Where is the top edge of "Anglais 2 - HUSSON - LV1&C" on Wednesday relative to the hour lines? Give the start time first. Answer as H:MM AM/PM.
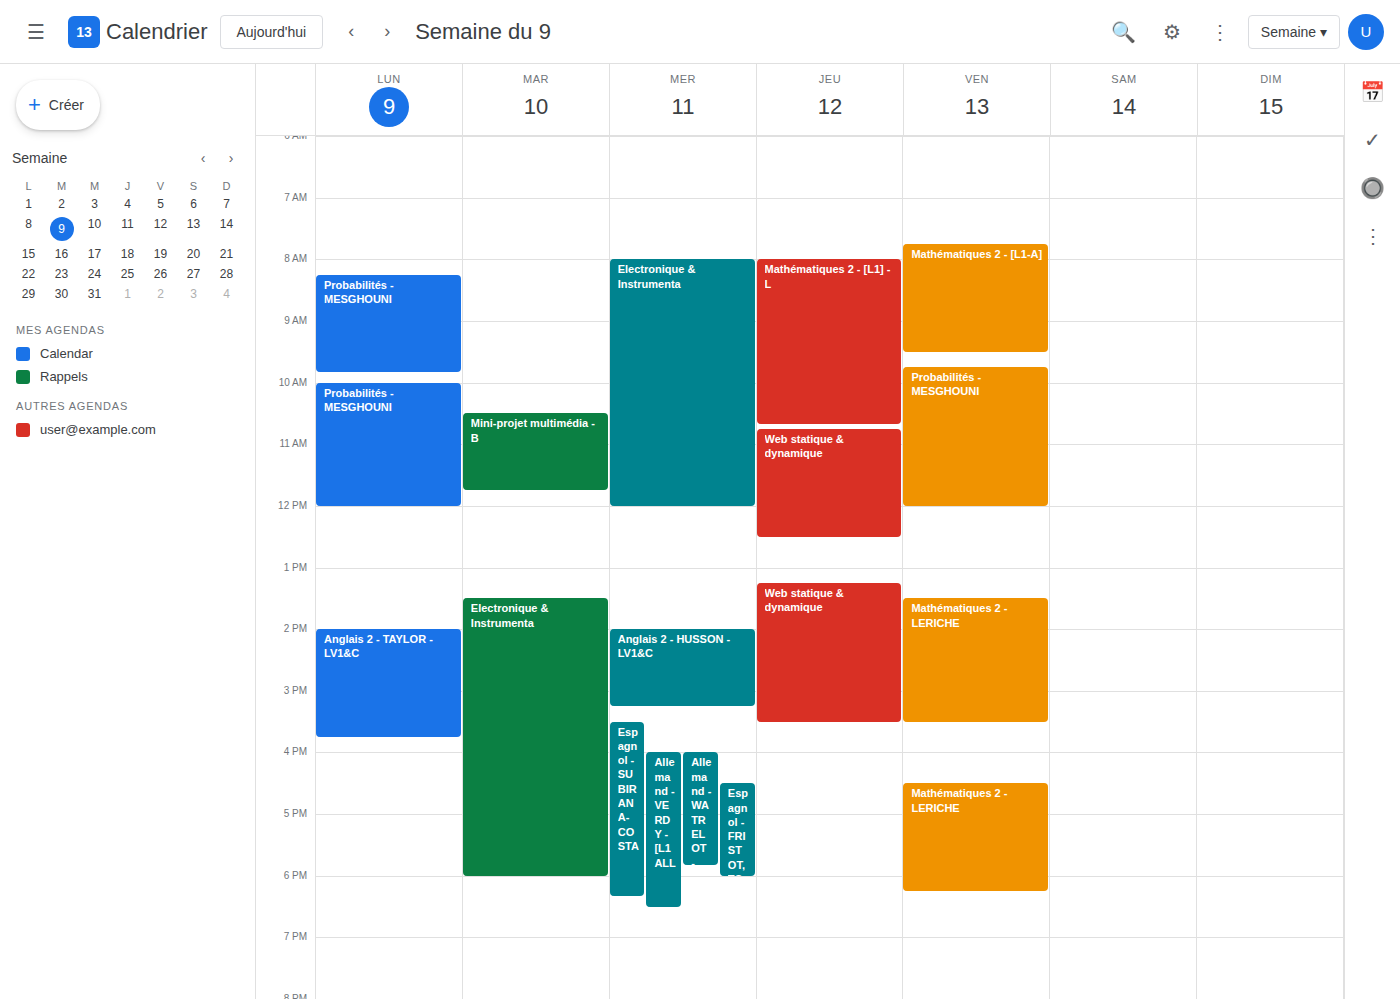
2:00 PM -- exactly on the 2 PM line.